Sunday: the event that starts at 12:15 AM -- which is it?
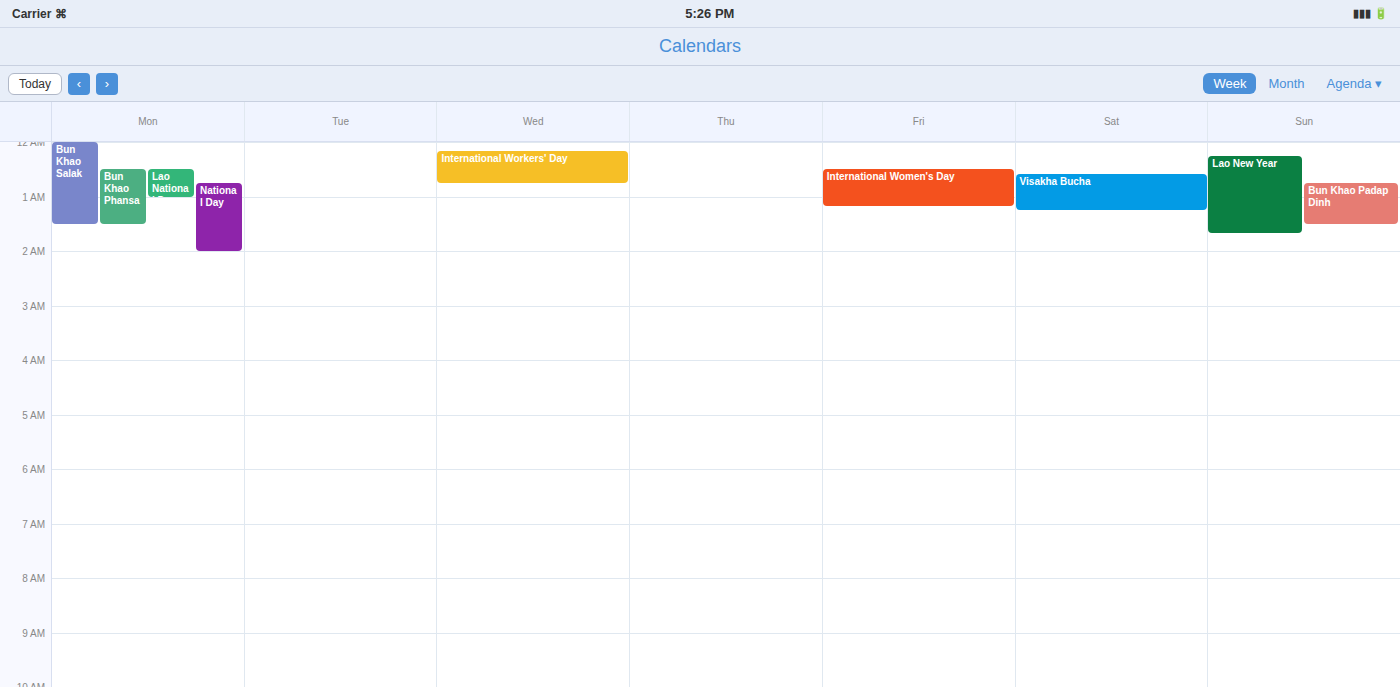
"Lao New Year"